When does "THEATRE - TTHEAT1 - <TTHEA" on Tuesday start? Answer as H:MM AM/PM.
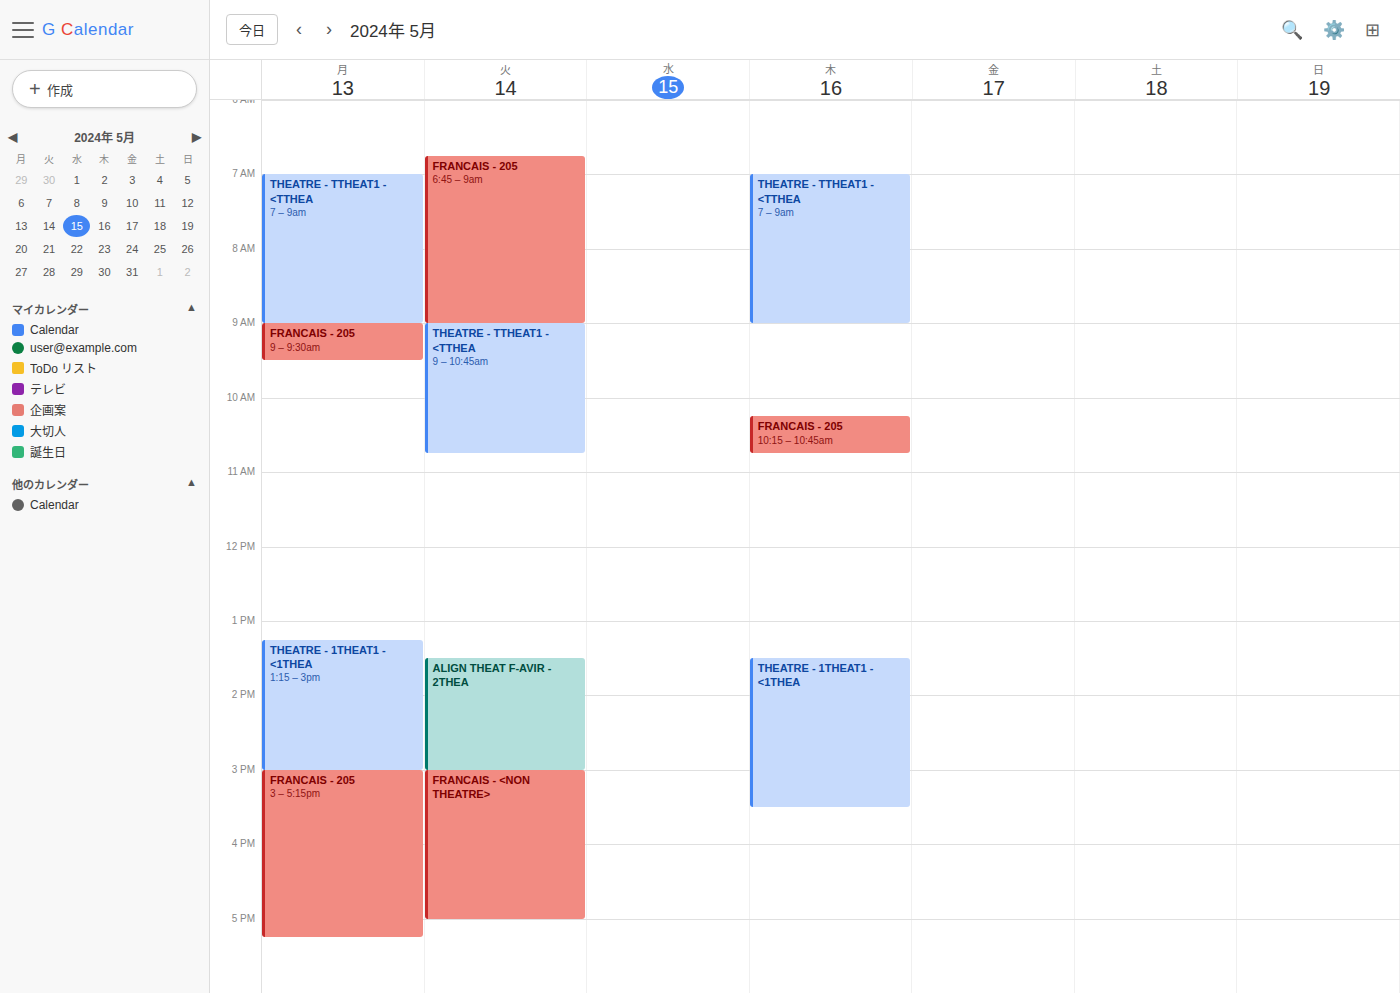
9:00 AM